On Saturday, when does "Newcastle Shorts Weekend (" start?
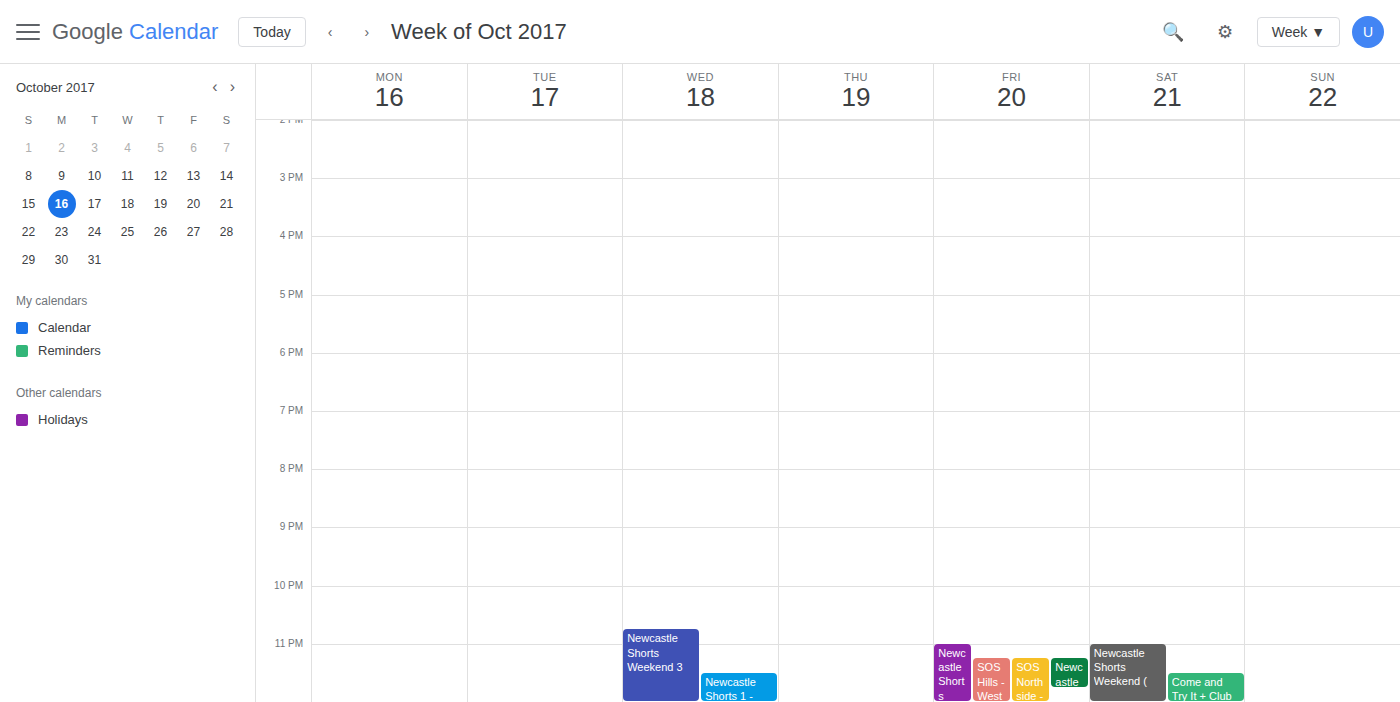
11:00 PM